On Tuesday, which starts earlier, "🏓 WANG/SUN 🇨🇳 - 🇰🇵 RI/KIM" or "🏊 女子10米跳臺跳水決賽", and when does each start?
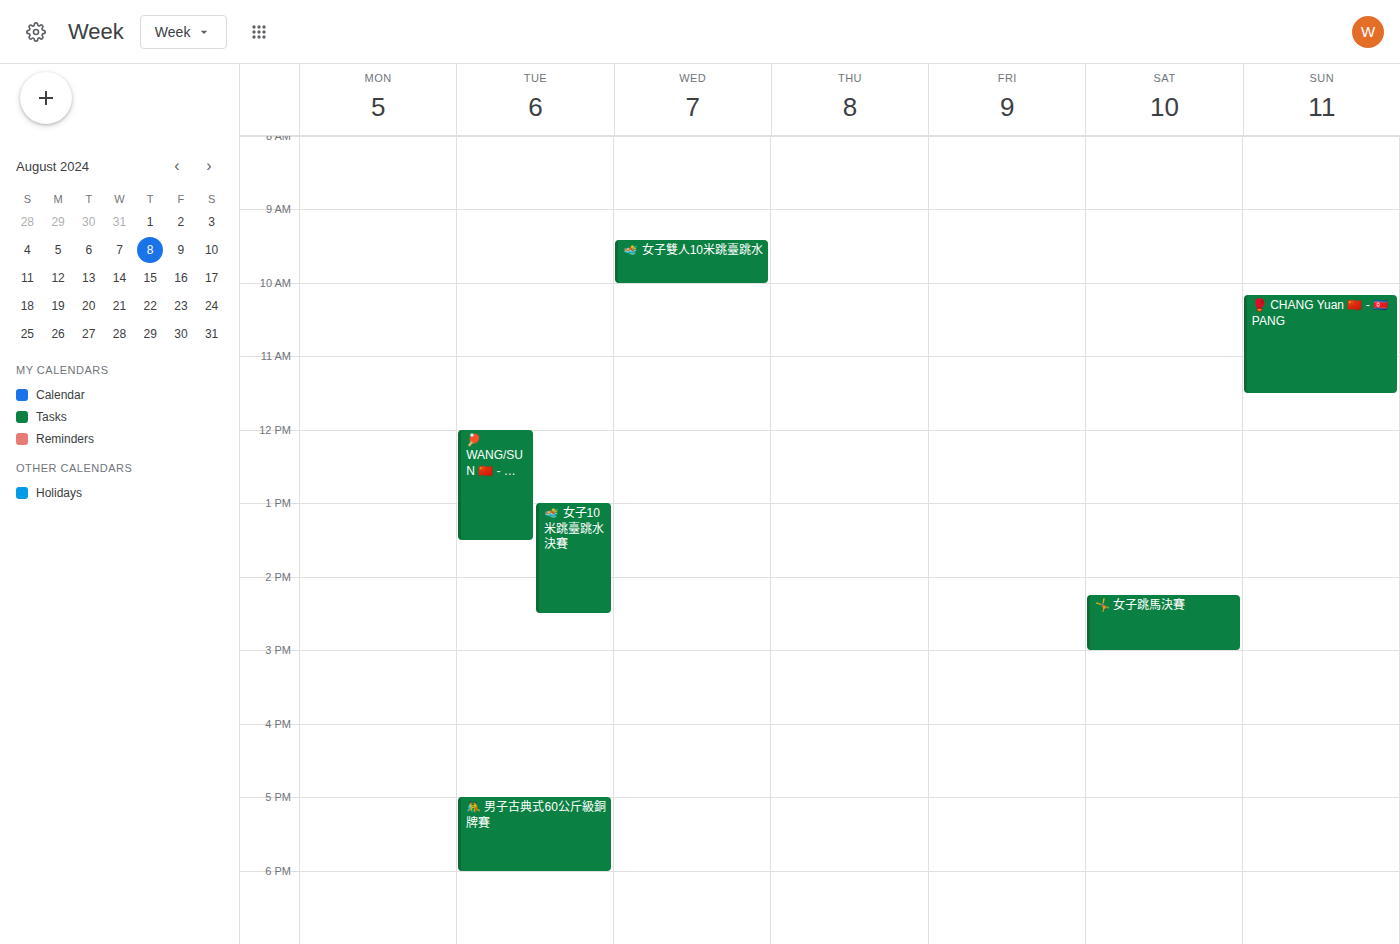
"🏓 WANG/SUN 🇨🇳 - 🇰🇵 RI/KIM" 12:00 PM; "🏊 女子10米跳臺跳水決賽" 1:00 PM.